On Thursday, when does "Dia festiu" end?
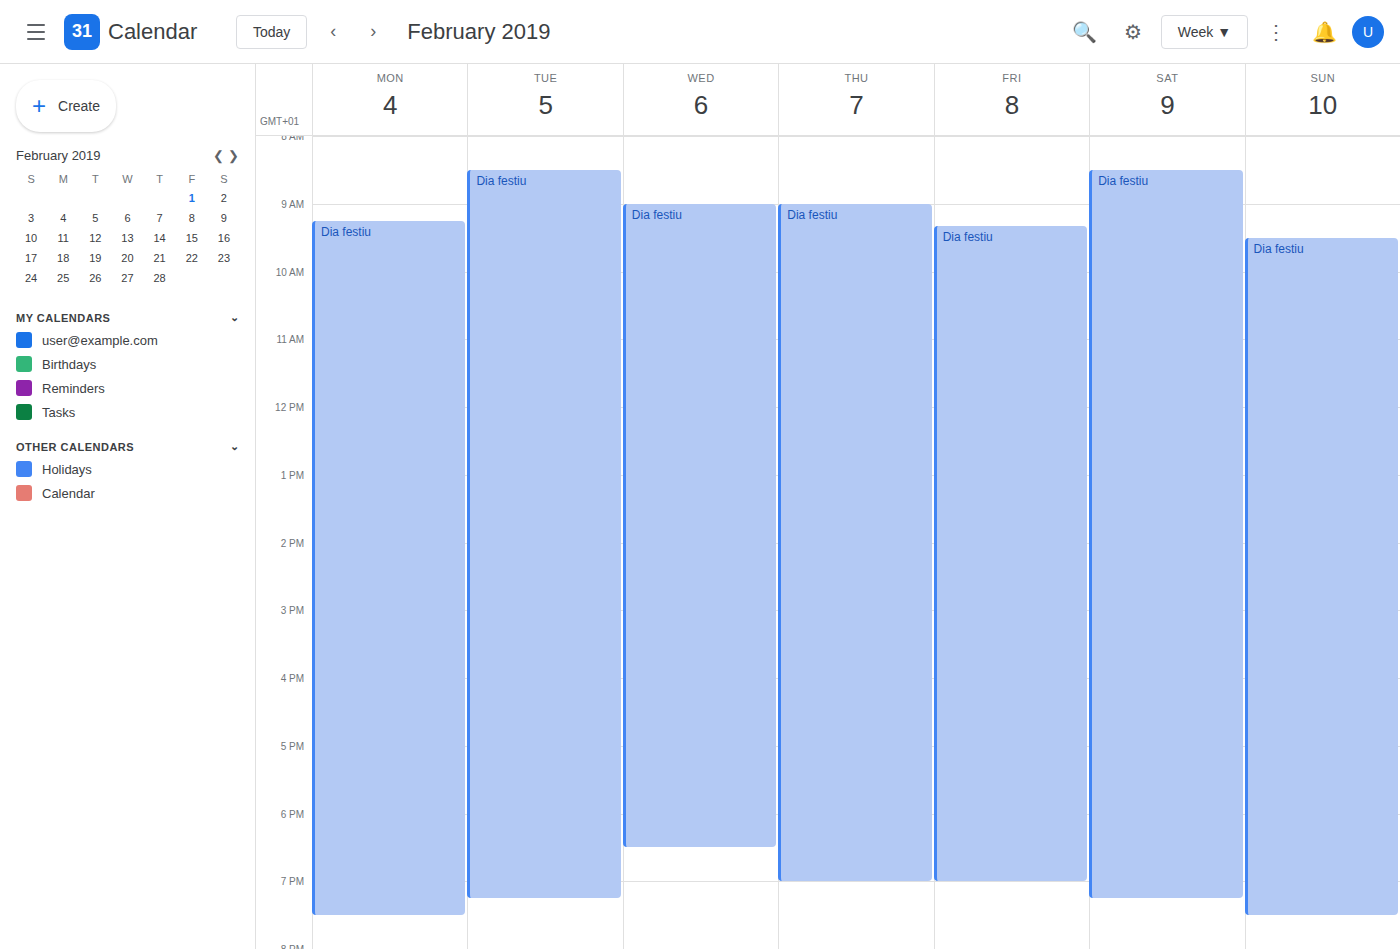
7:00 PM